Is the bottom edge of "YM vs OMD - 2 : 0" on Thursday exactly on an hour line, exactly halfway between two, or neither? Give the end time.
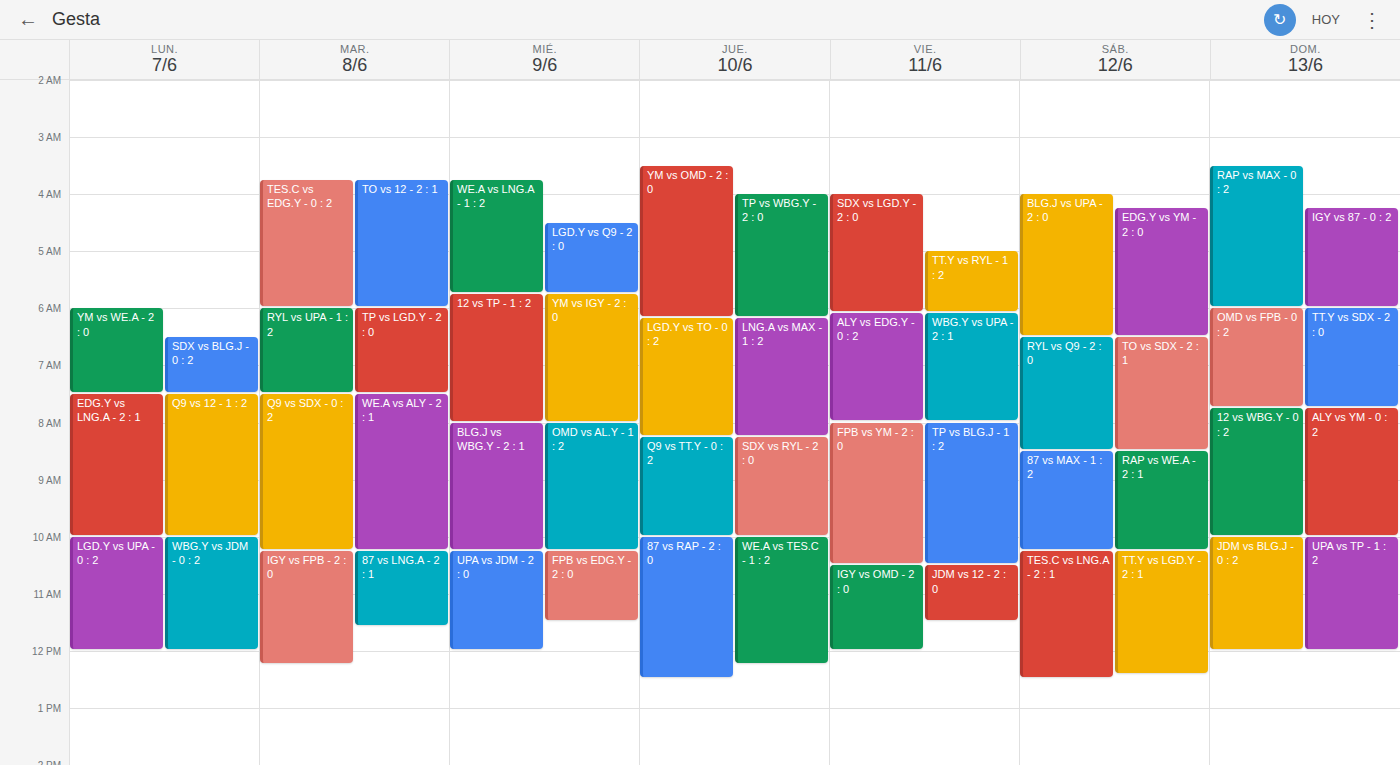
6:10 AM -- neither: 10 minutes below the 6 AM line and 50 minutes above the 7 AM line.